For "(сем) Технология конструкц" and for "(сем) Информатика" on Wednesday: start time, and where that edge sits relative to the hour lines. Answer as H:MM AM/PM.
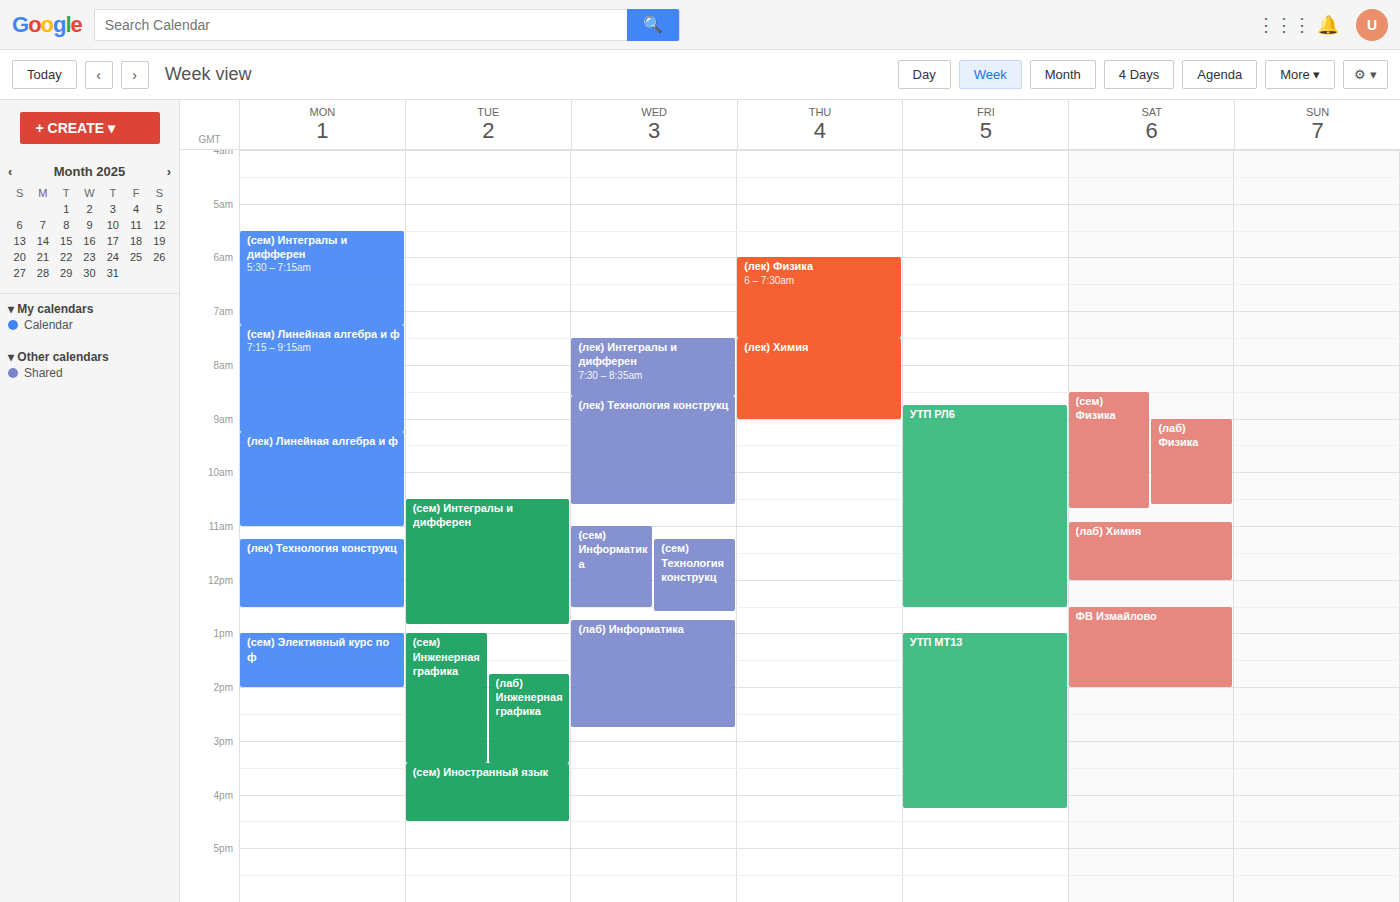
"(сем) Технология конструкц": 11:15 AM, neither: a quarter of the way from the 11 AM line to the 12 PM line. "(сем) Информатика": 11:00 AM, exactly on the 11 AM line.